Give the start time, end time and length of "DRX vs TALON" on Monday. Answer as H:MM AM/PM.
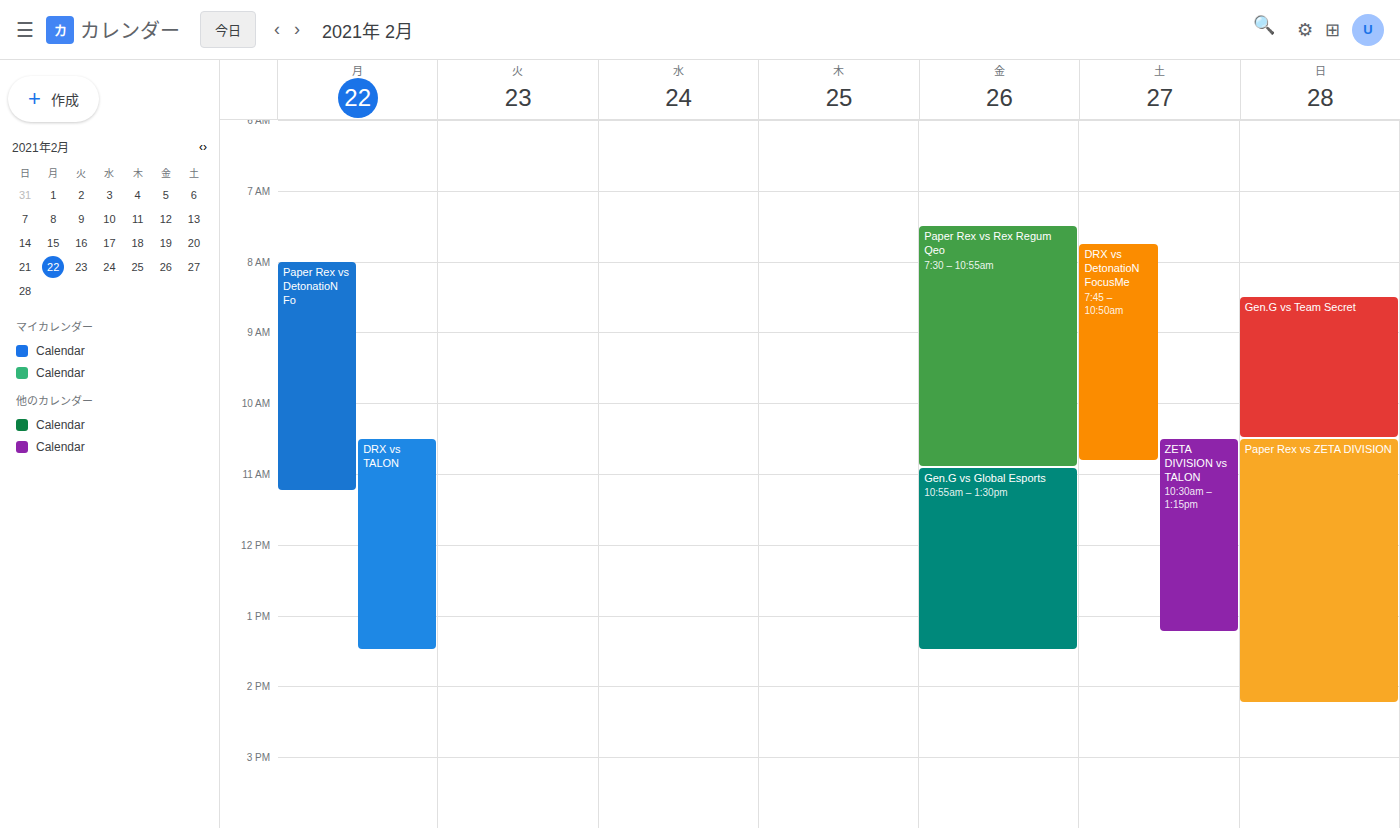
10:30 AM to 1:30 PM, 3 hours